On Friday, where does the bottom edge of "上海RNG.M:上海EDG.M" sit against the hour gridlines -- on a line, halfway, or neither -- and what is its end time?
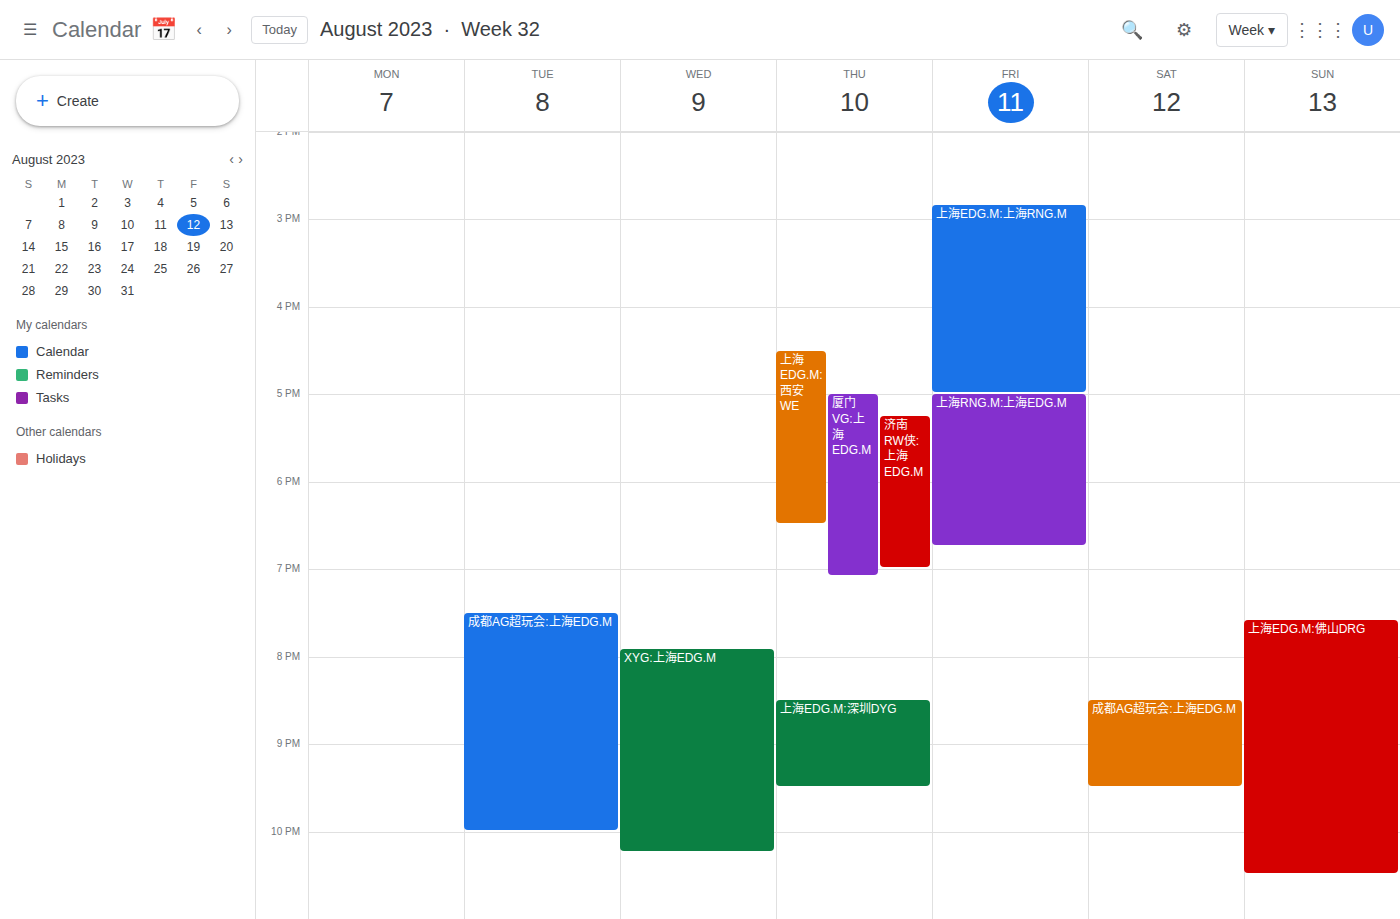
6:45 PM -- neither: three quarters of the way from the 6 PM line to the 7 PM line.